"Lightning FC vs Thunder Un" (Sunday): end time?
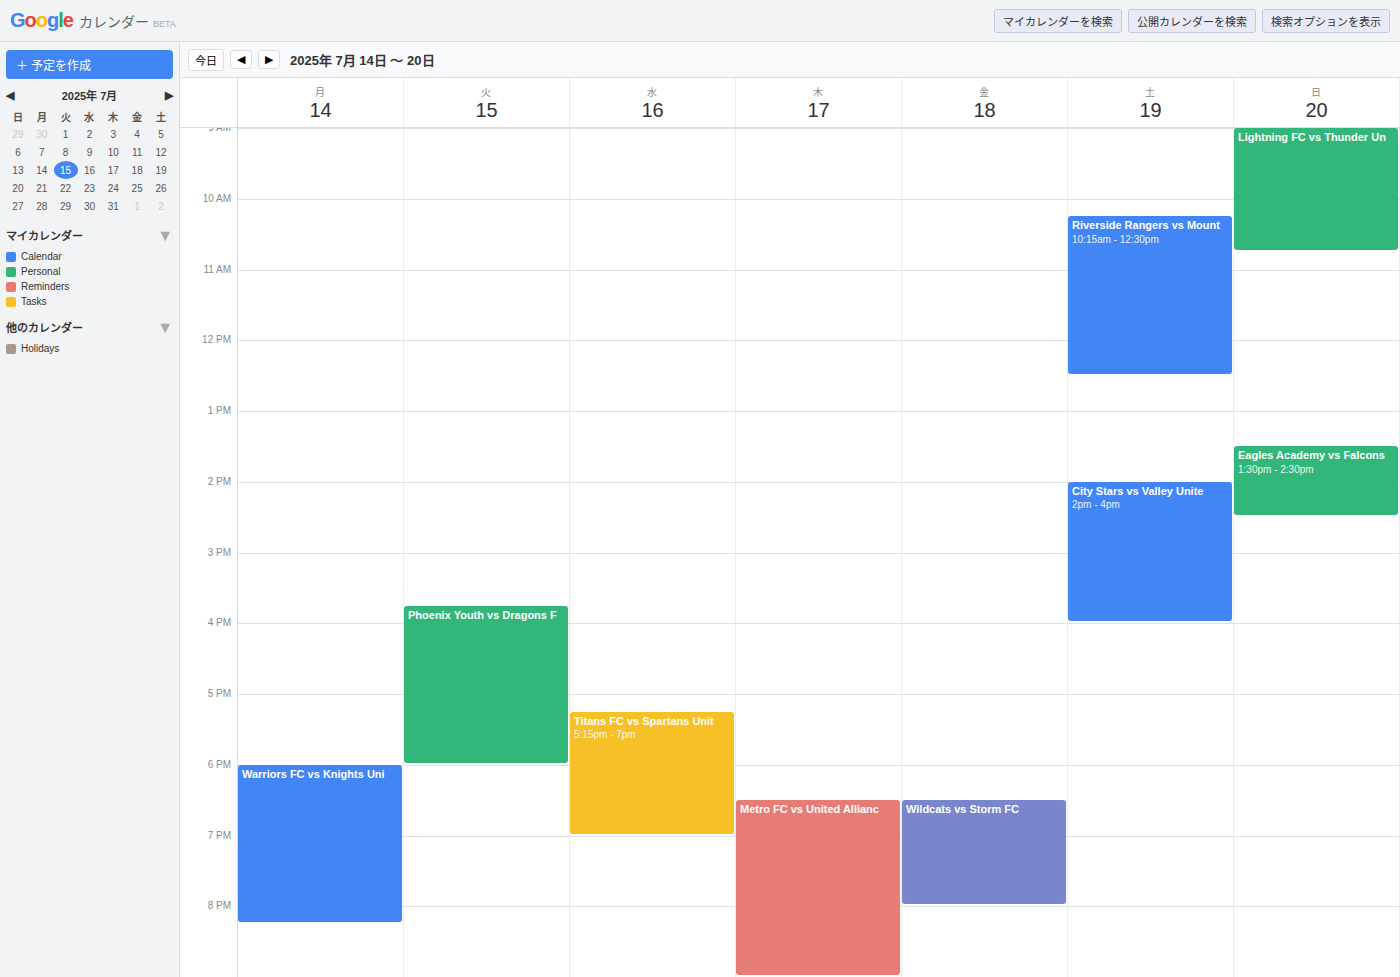
10:45 AM